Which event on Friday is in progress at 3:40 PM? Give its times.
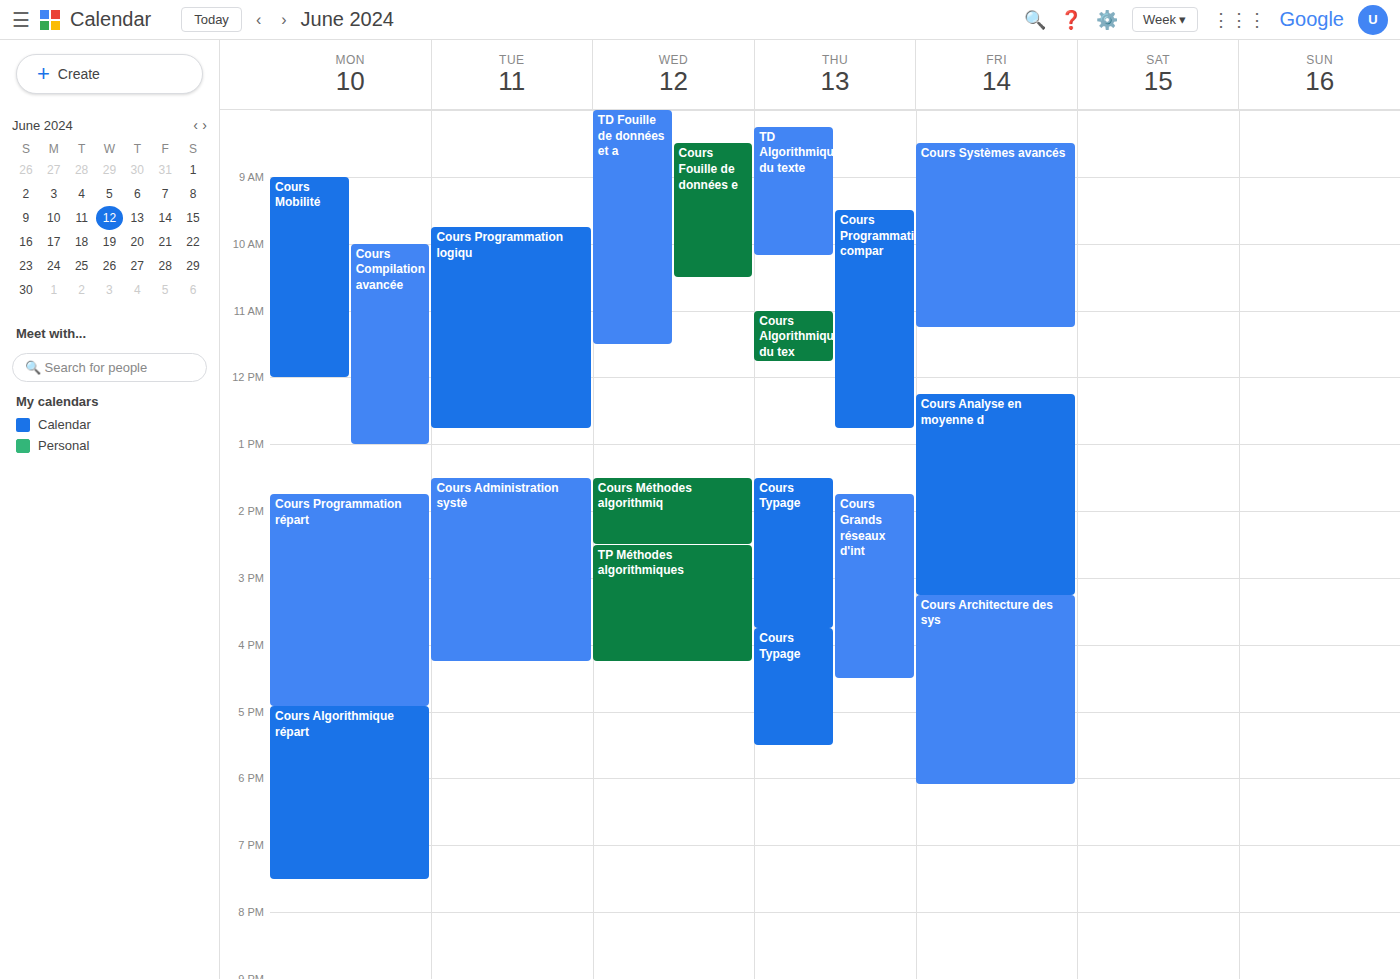
"Cours Architecture des sys", 3:15 PM to 6:05 PM